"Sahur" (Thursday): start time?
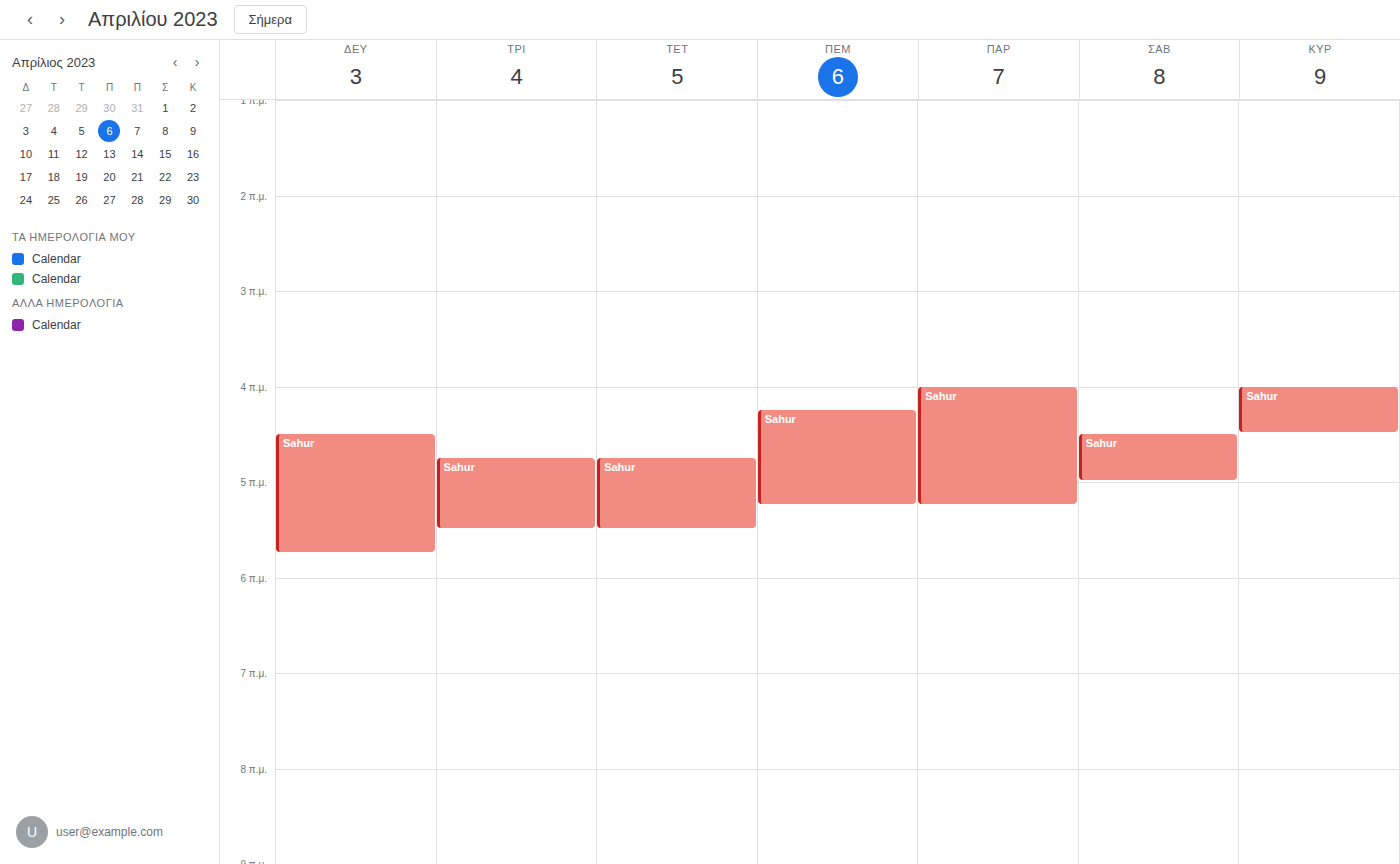
4:15 AM